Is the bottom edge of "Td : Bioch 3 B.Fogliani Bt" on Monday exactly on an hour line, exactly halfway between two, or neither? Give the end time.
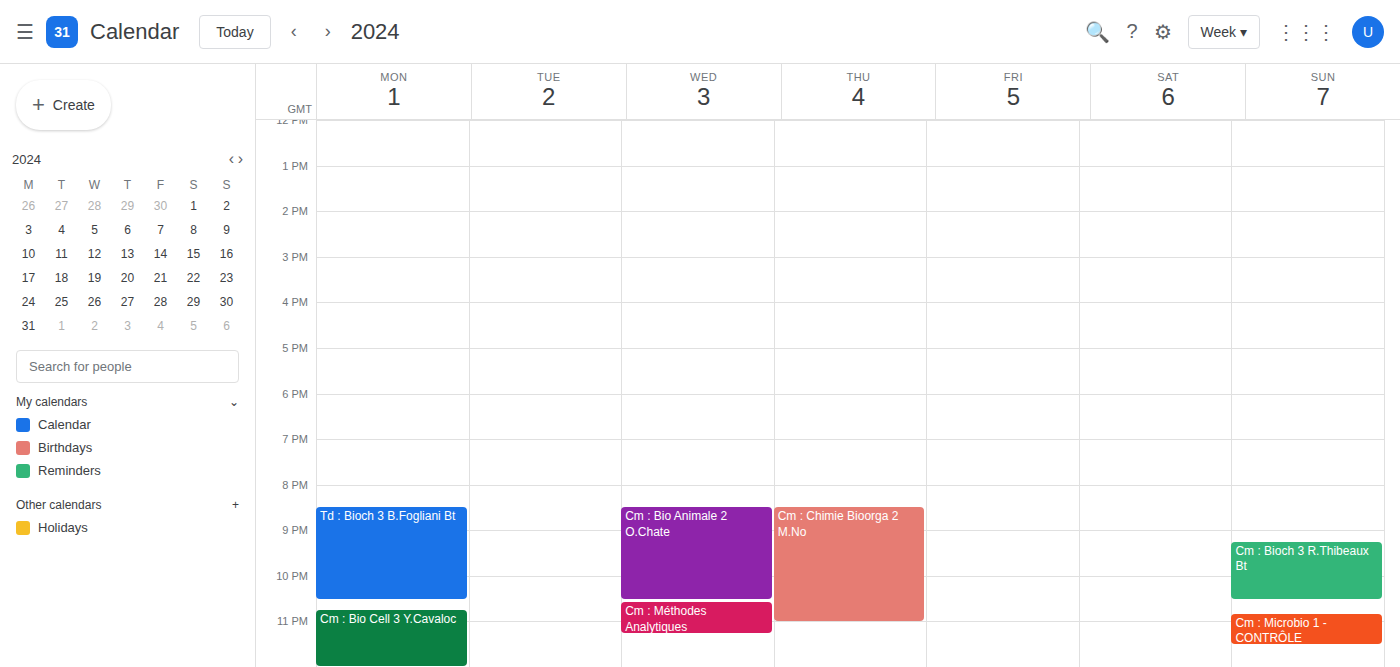
10:30 PM -- halfway between the 10 PM and 11 PM lines.